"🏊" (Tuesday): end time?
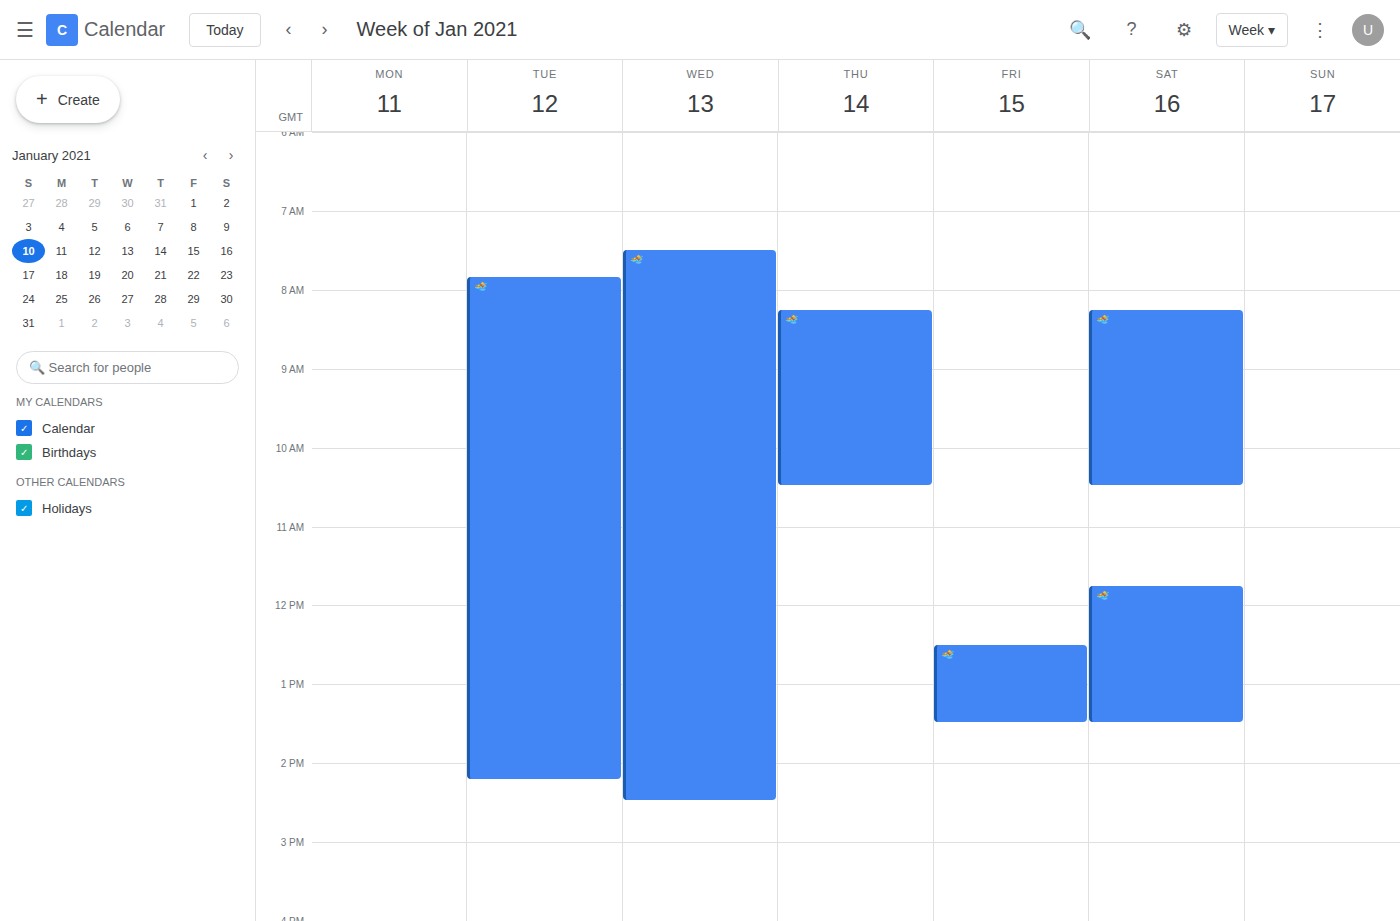
14:15